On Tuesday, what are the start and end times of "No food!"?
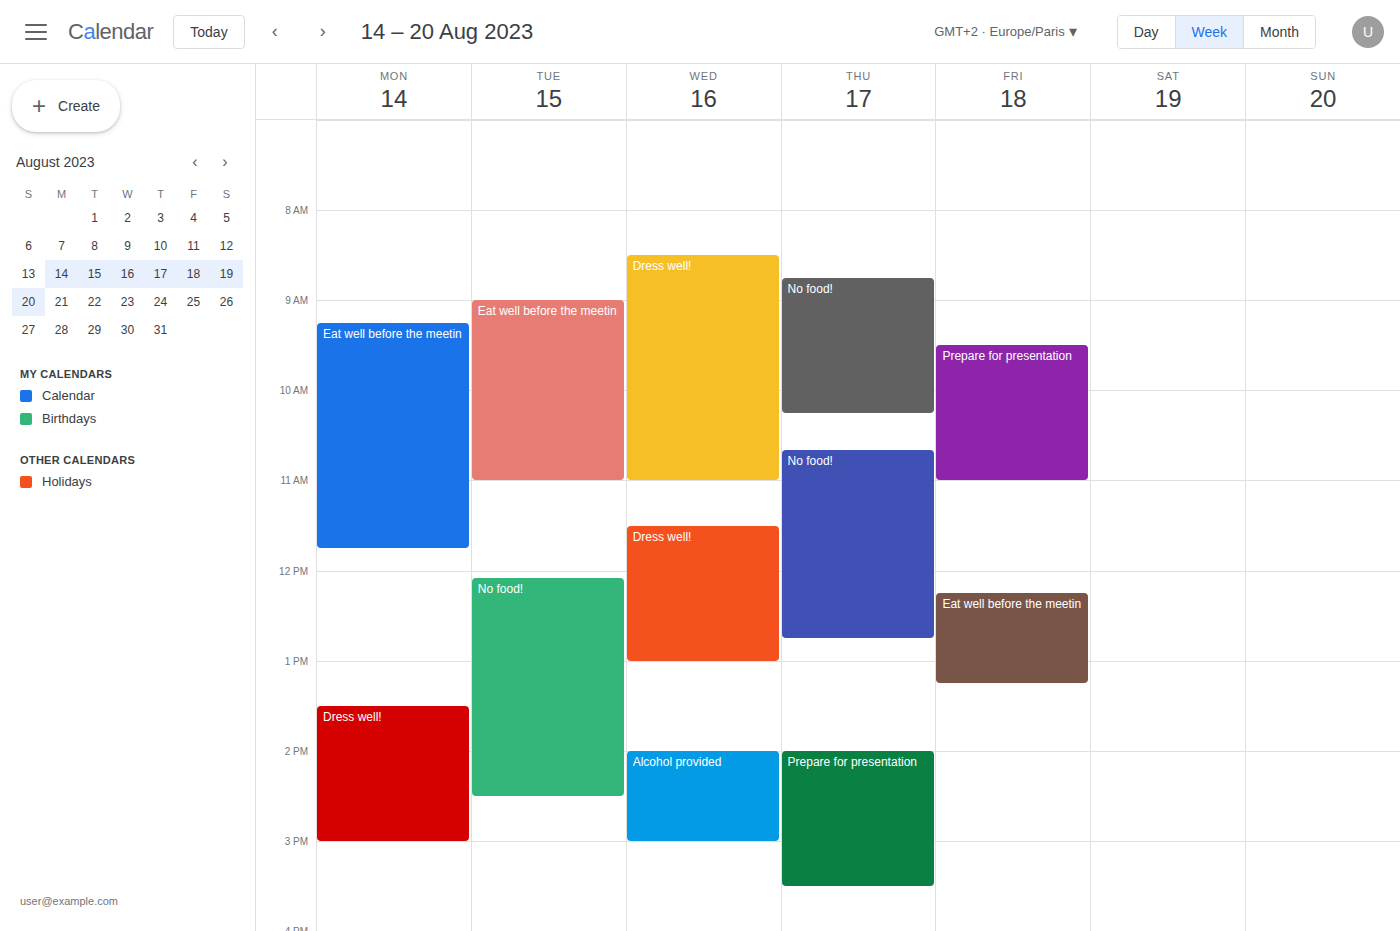
12:05 to 14:30